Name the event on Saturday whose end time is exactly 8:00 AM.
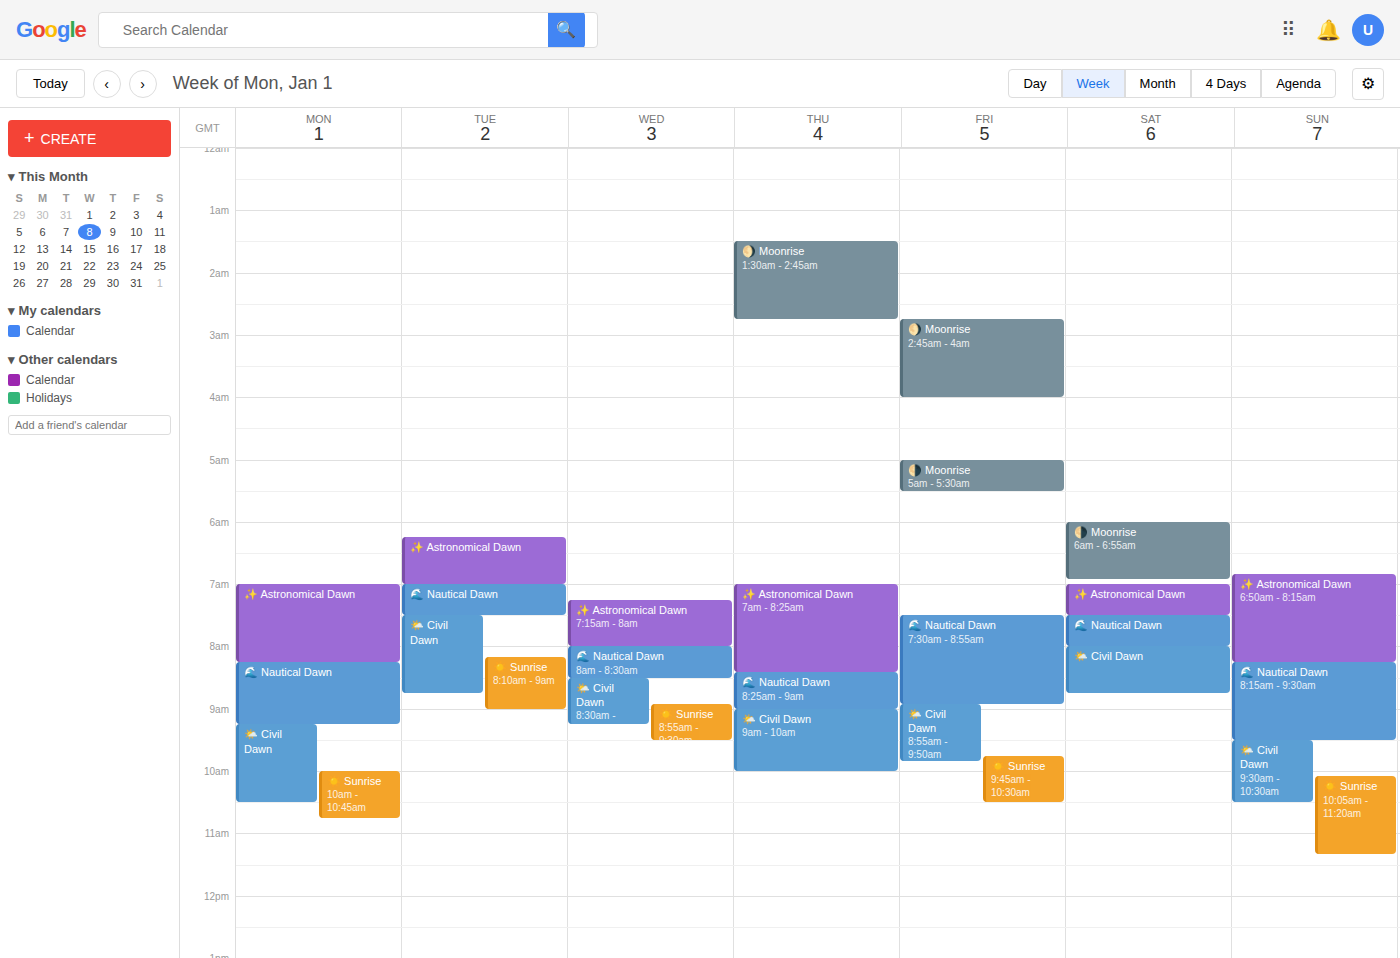
"🌊 Nautical Dawn"